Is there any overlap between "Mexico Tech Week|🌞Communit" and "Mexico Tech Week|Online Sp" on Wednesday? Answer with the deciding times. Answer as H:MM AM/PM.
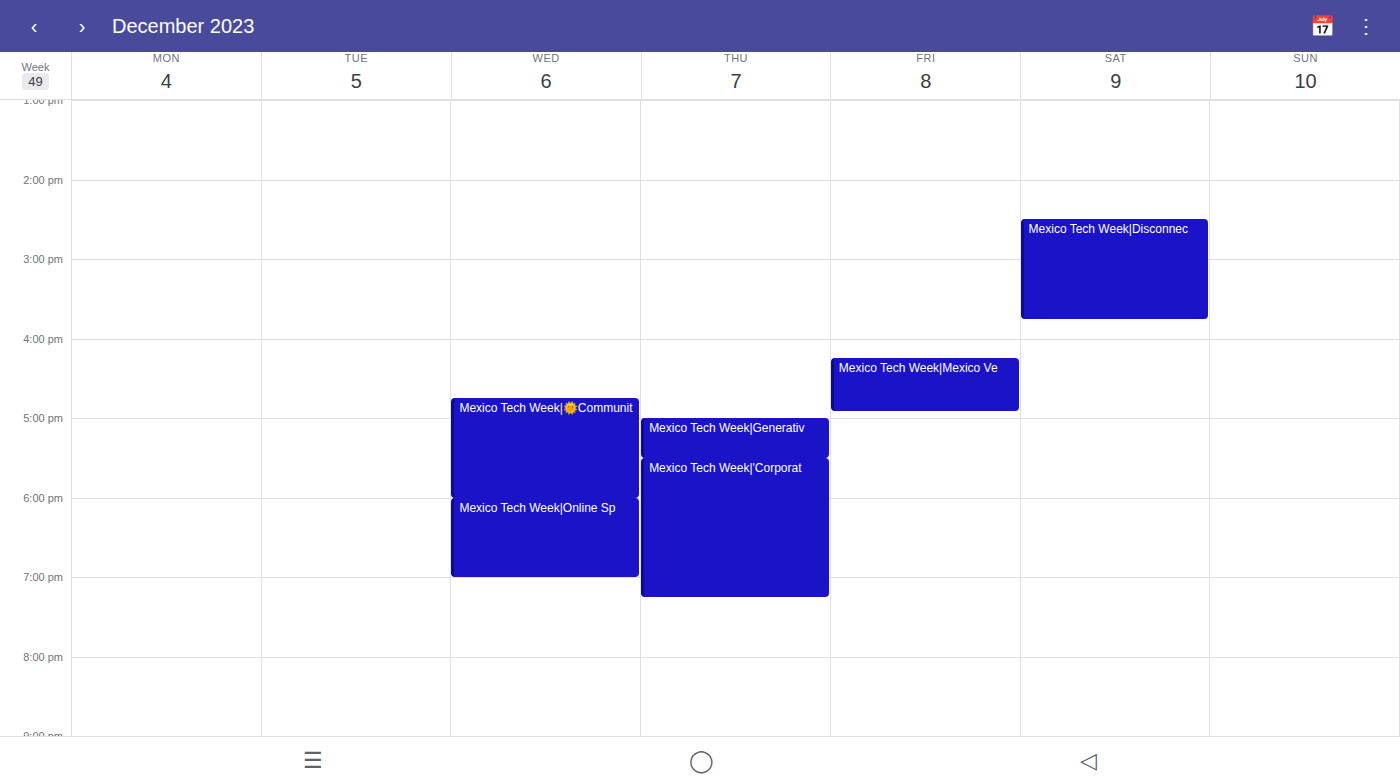
"Mexico Tech Week|🌞Communit" ends at 6:00 PM, exactly when "Mexico Tech Week|Online Sp" starts -- they touch but do not overlap.